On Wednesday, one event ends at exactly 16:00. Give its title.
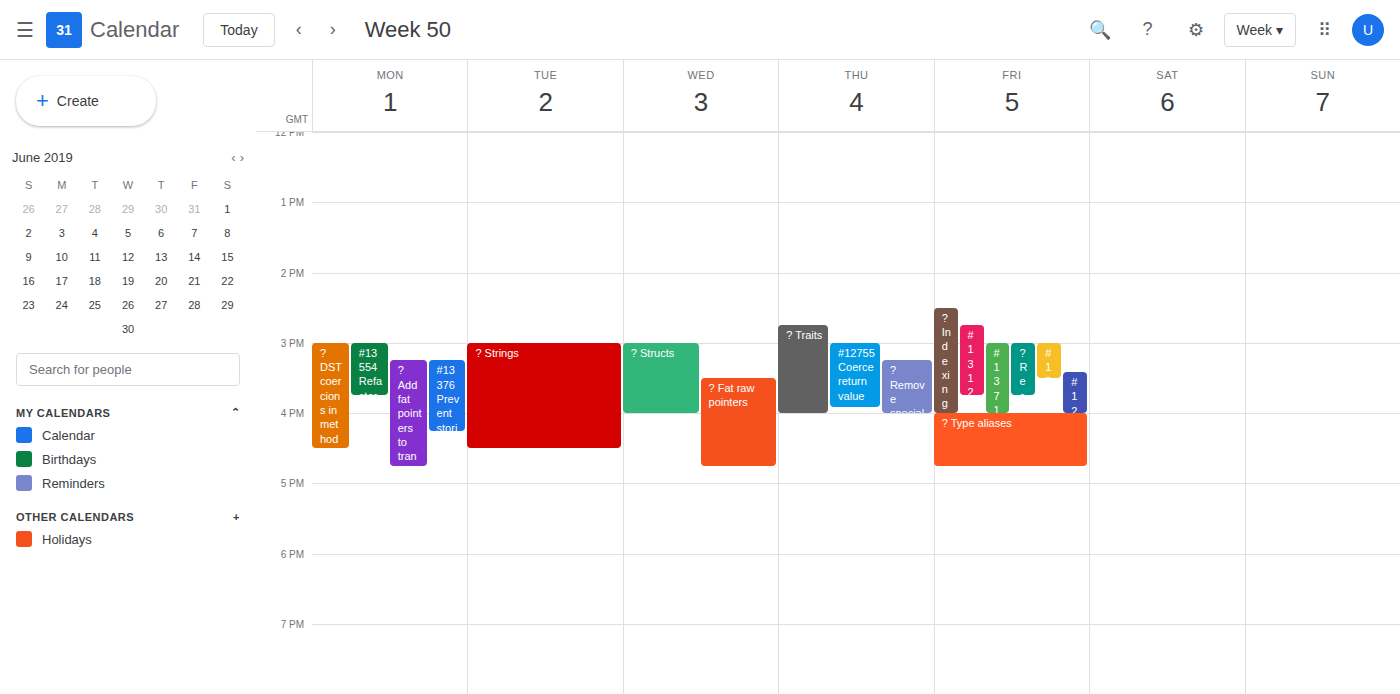
"? Structs"